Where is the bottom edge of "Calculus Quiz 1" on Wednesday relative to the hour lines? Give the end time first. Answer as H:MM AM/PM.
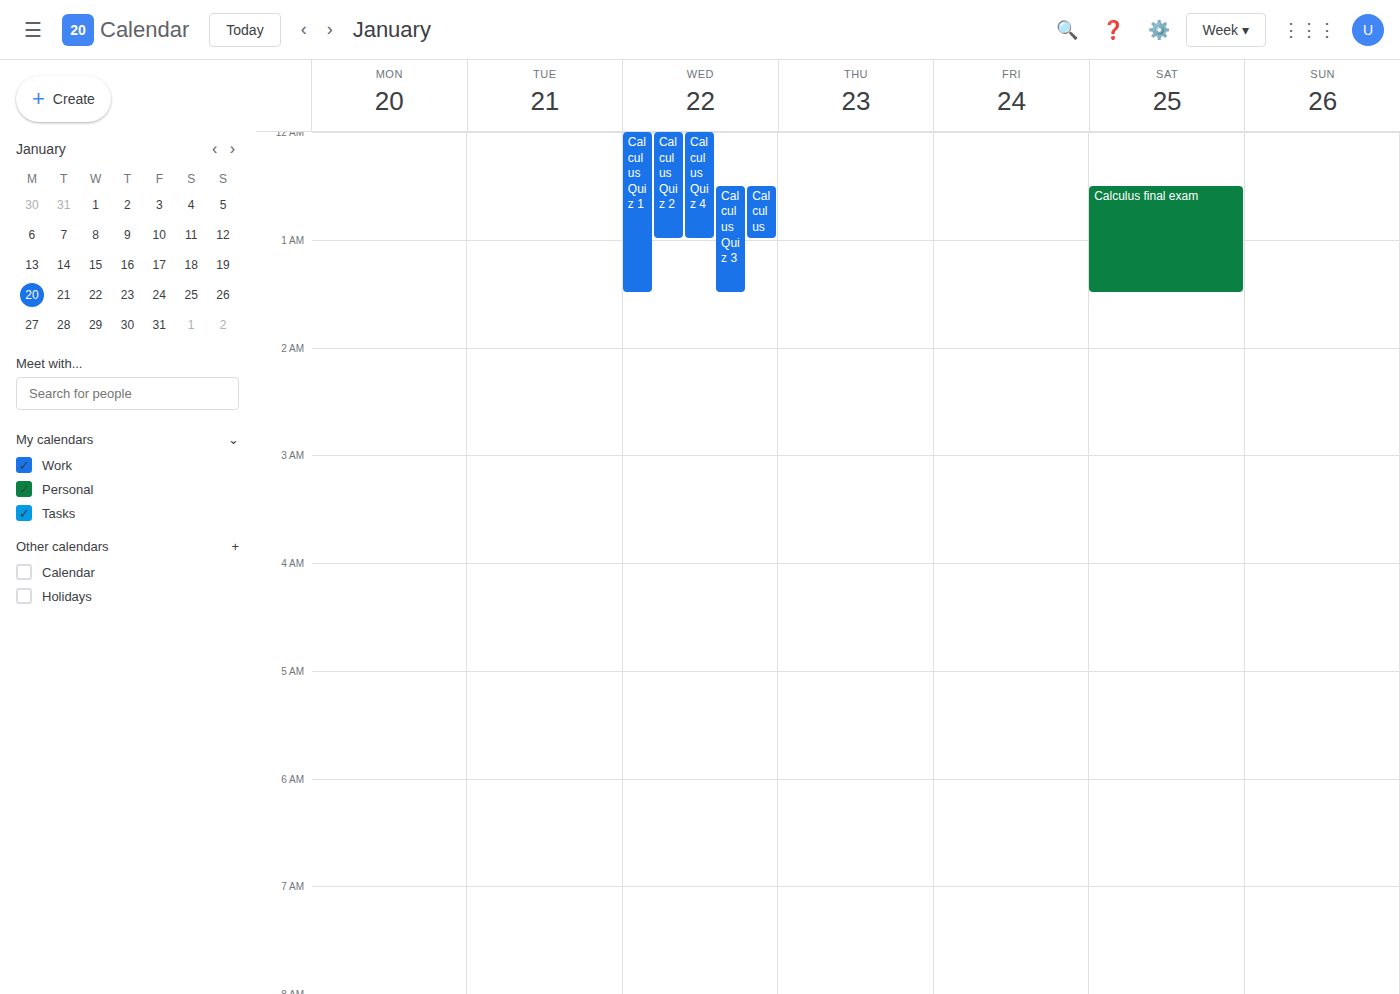
1:30 AM -- halfway between the 1 AM and 2 AM lines.